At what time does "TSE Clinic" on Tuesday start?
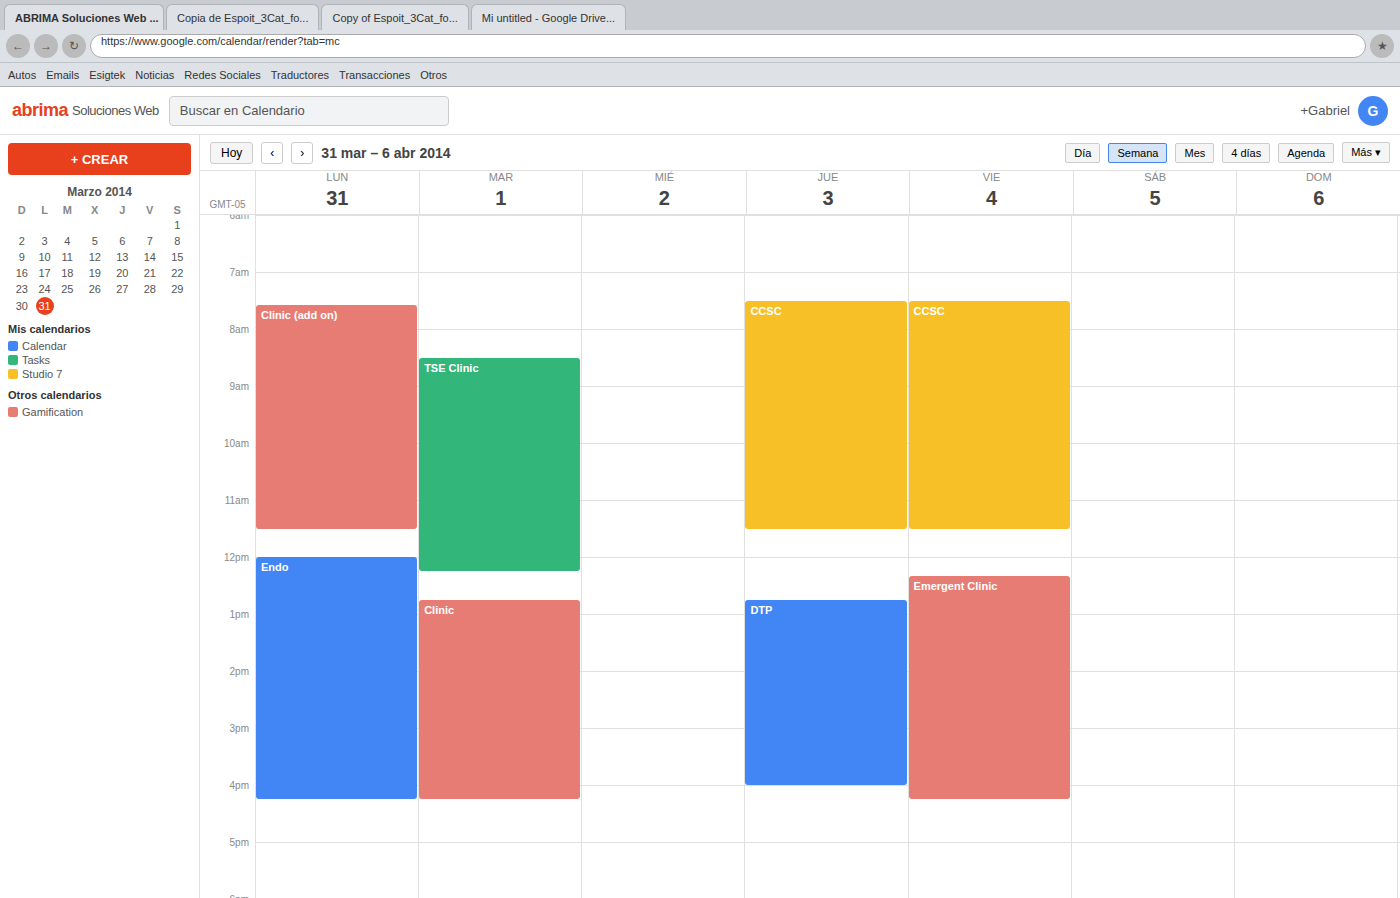
8:30 AM